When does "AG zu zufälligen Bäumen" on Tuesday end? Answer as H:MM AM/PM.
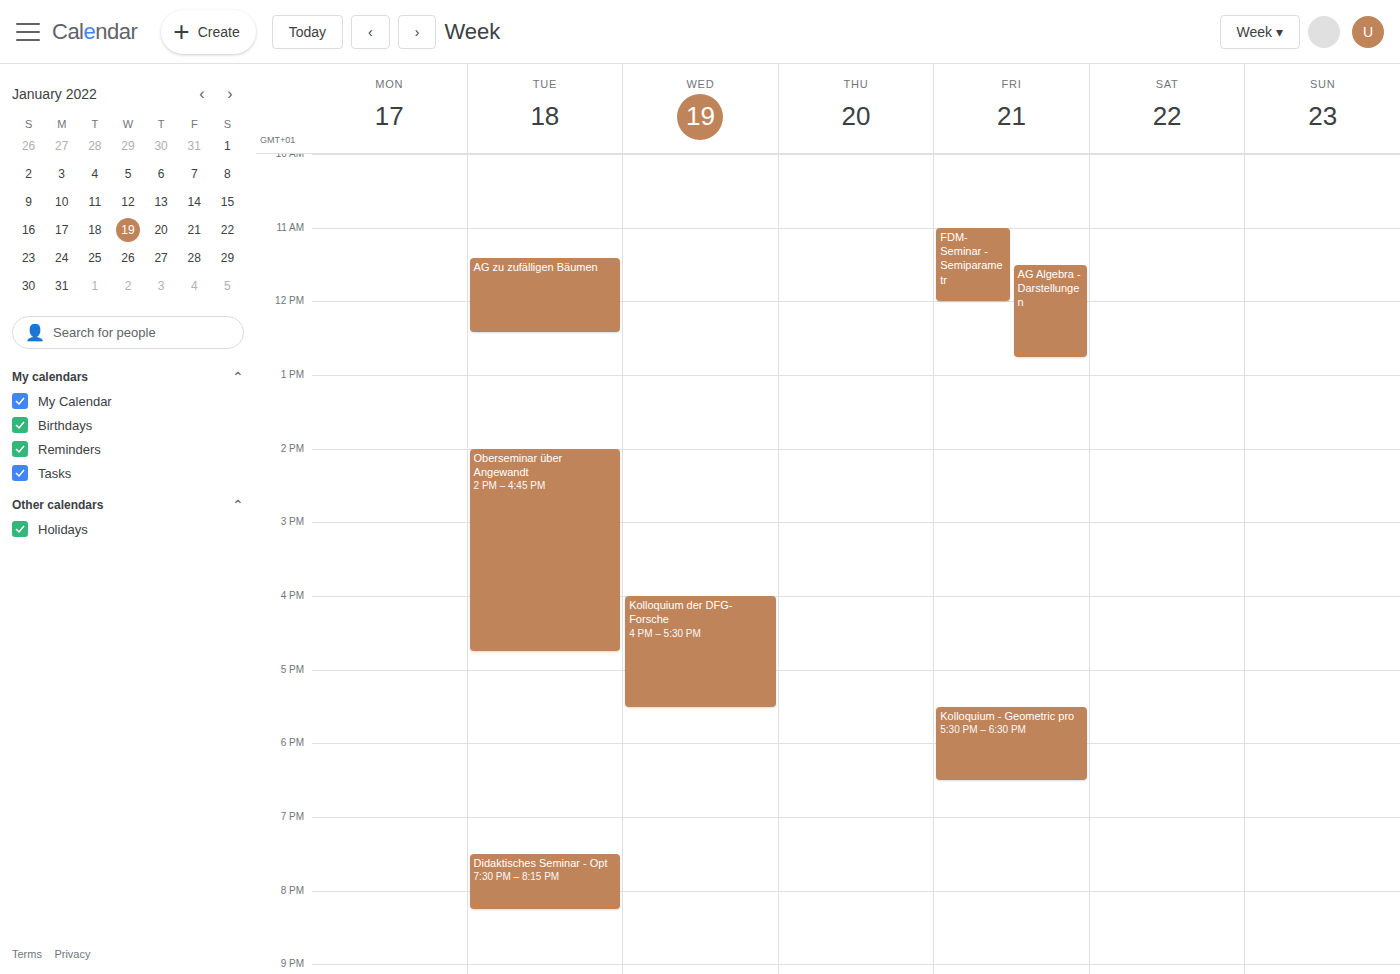
12:25 PM